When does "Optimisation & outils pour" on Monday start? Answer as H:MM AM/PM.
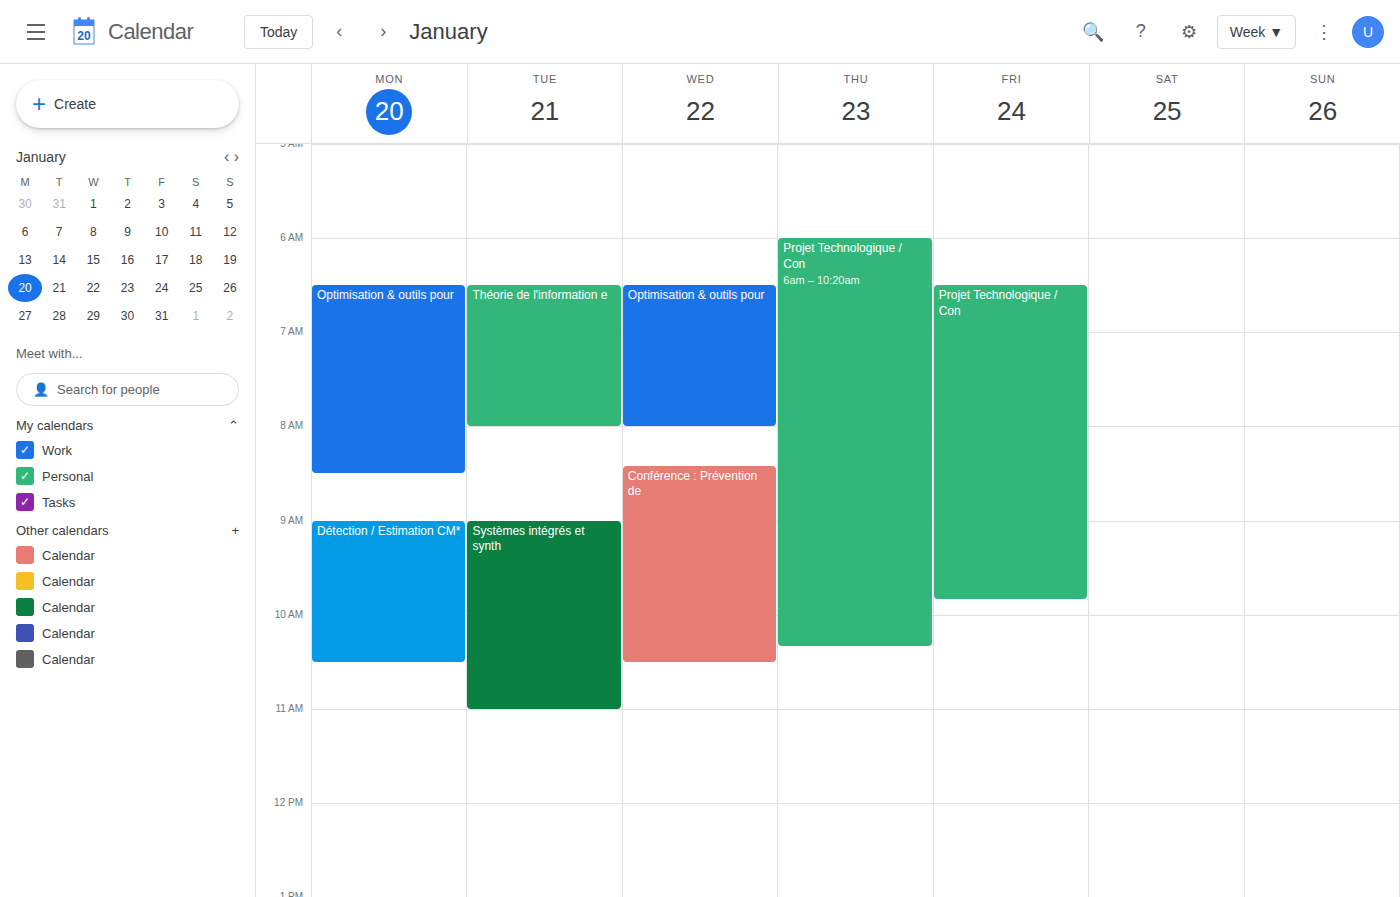
6:30 AM